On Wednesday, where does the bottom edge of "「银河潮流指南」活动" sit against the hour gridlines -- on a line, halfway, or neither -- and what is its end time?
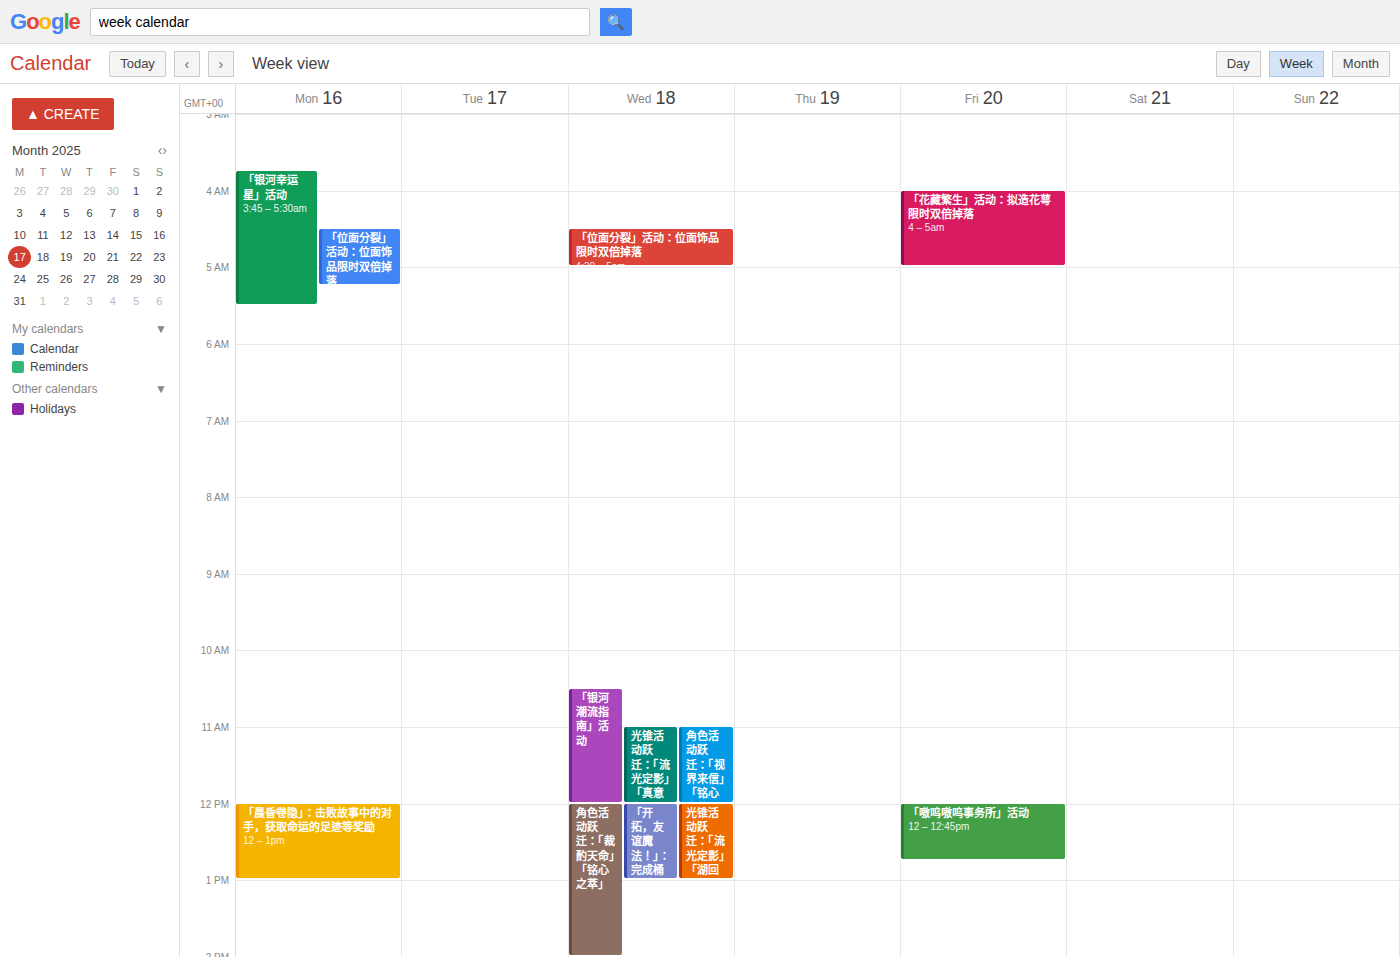
12:00 PM -- exactly on the 12 PM line.